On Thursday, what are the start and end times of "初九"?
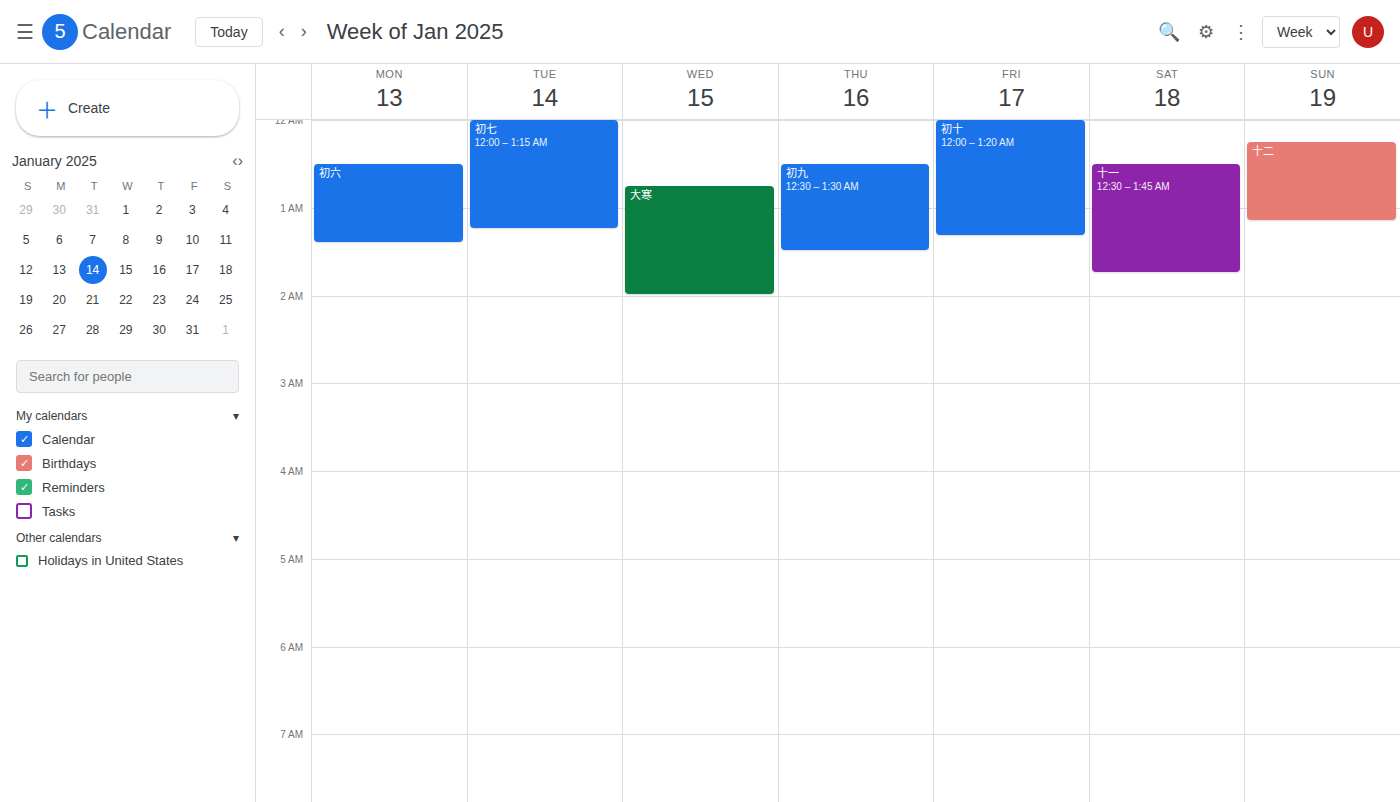
12:30 AM to 1:30 AM